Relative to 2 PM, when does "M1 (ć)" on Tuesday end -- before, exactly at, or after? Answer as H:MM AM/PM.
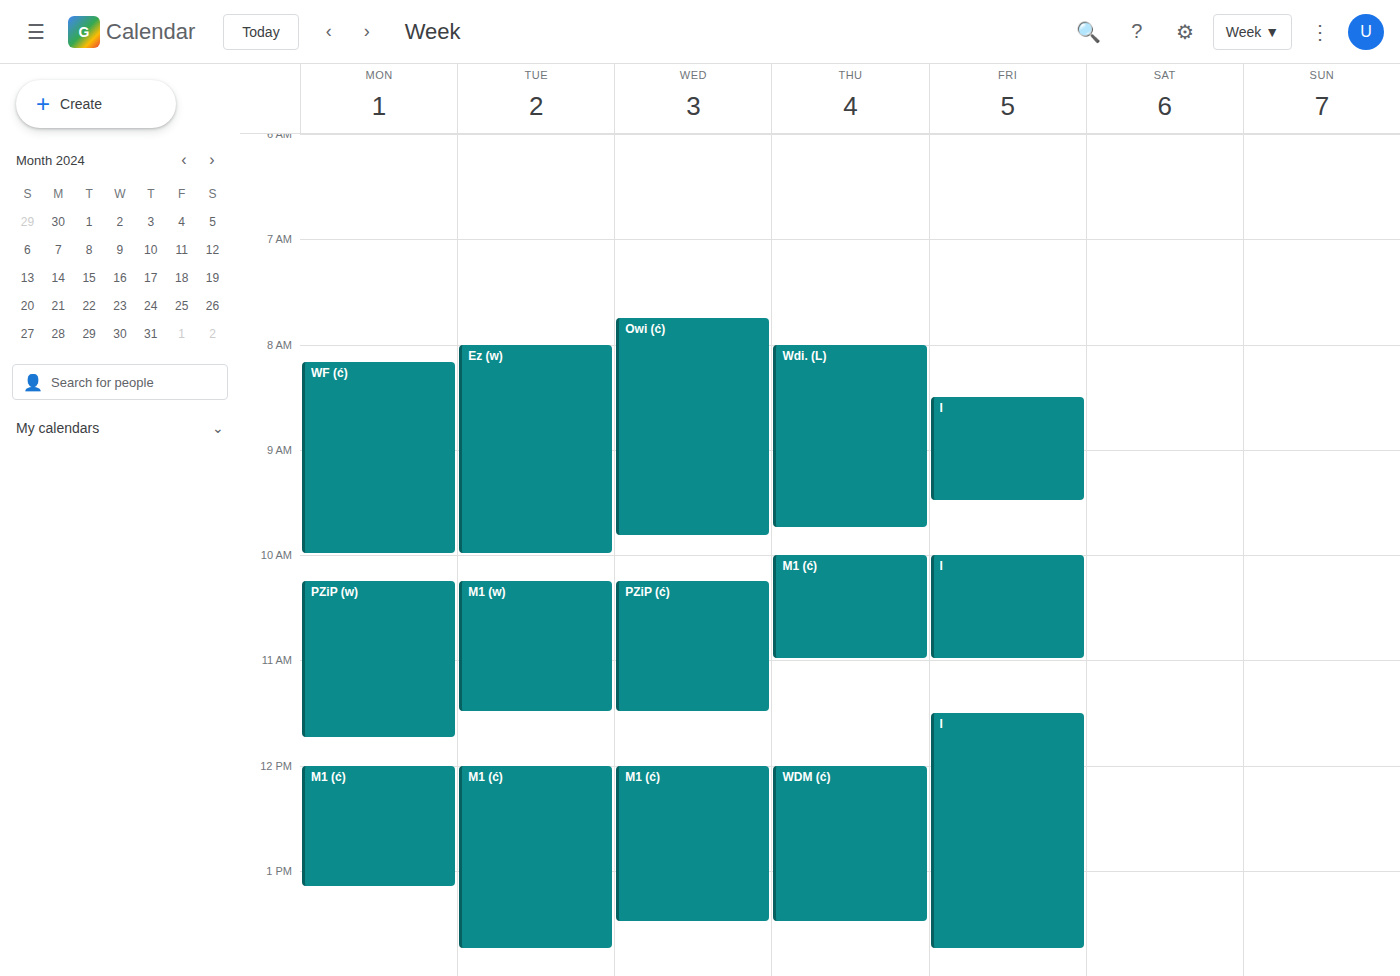
1:45 PM -- before 2 PM, 15 minutes above the 2 PM line.